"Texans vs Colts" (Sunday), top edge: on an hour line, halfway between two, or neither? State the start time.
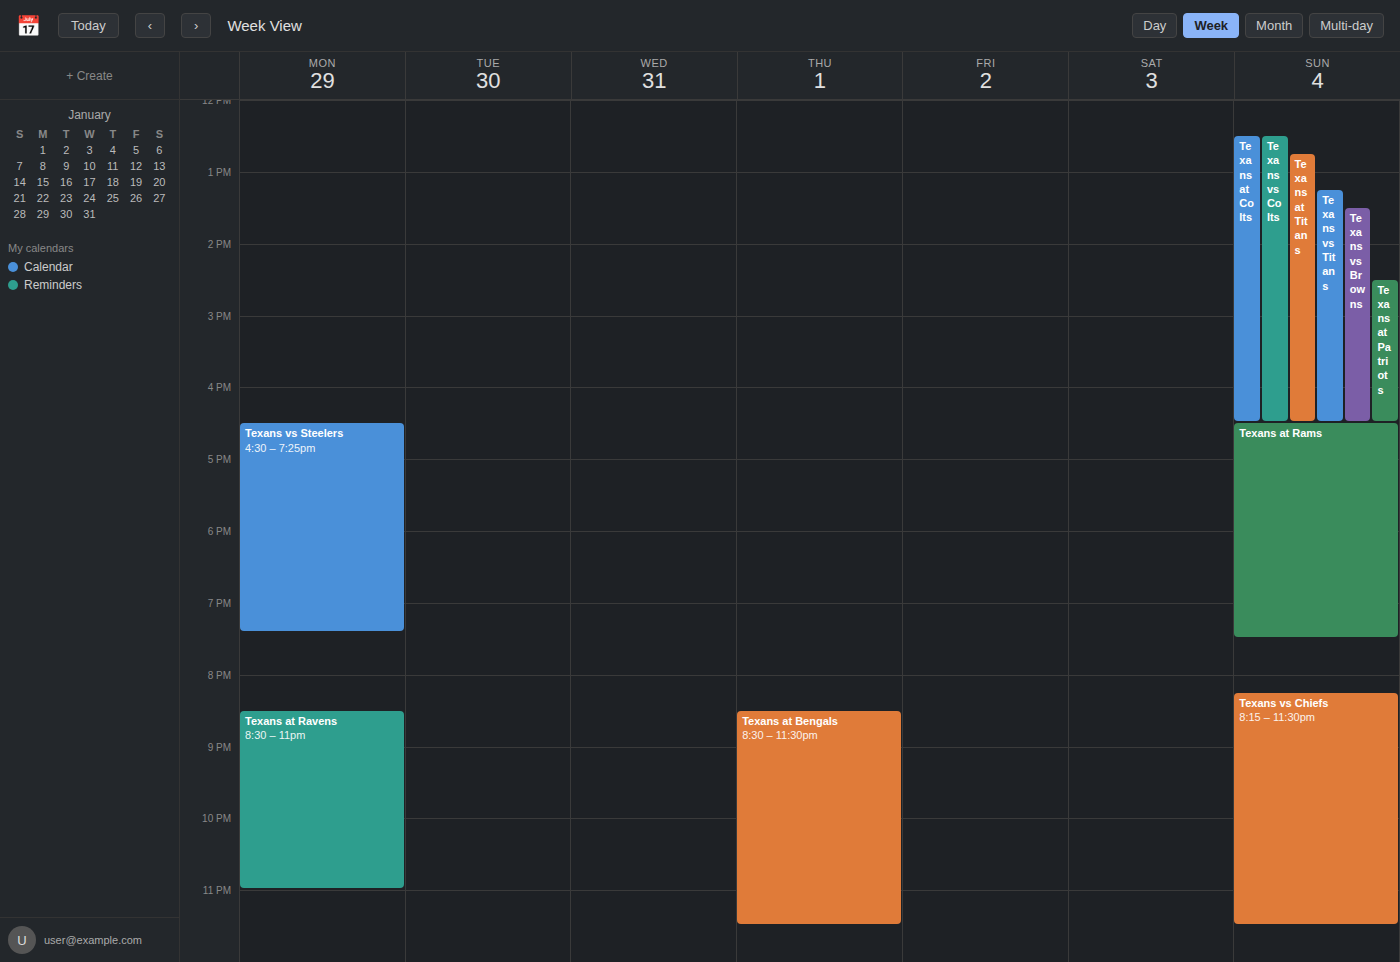
12:30 -- halfway between the 12:00 and 13:00 lines.